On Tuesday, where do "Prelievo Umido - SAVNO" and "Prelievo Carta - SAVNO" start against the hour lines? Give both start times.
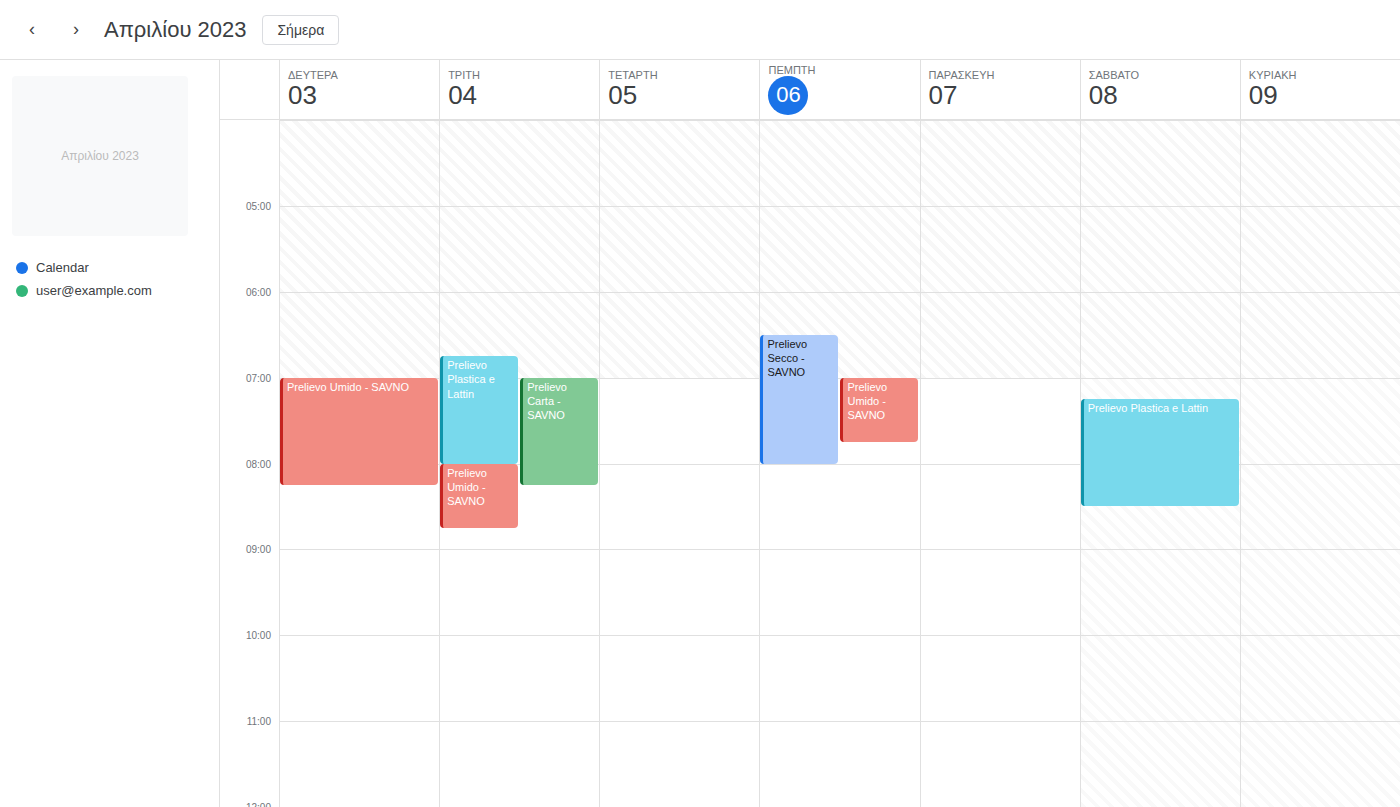
"Prelievo Umido - SAVNO": 8:00 AM, exactly on the 8 AM line. "Prelievo Carta - SAVNO": 7:00 AM, exactly on the 7 AM line.